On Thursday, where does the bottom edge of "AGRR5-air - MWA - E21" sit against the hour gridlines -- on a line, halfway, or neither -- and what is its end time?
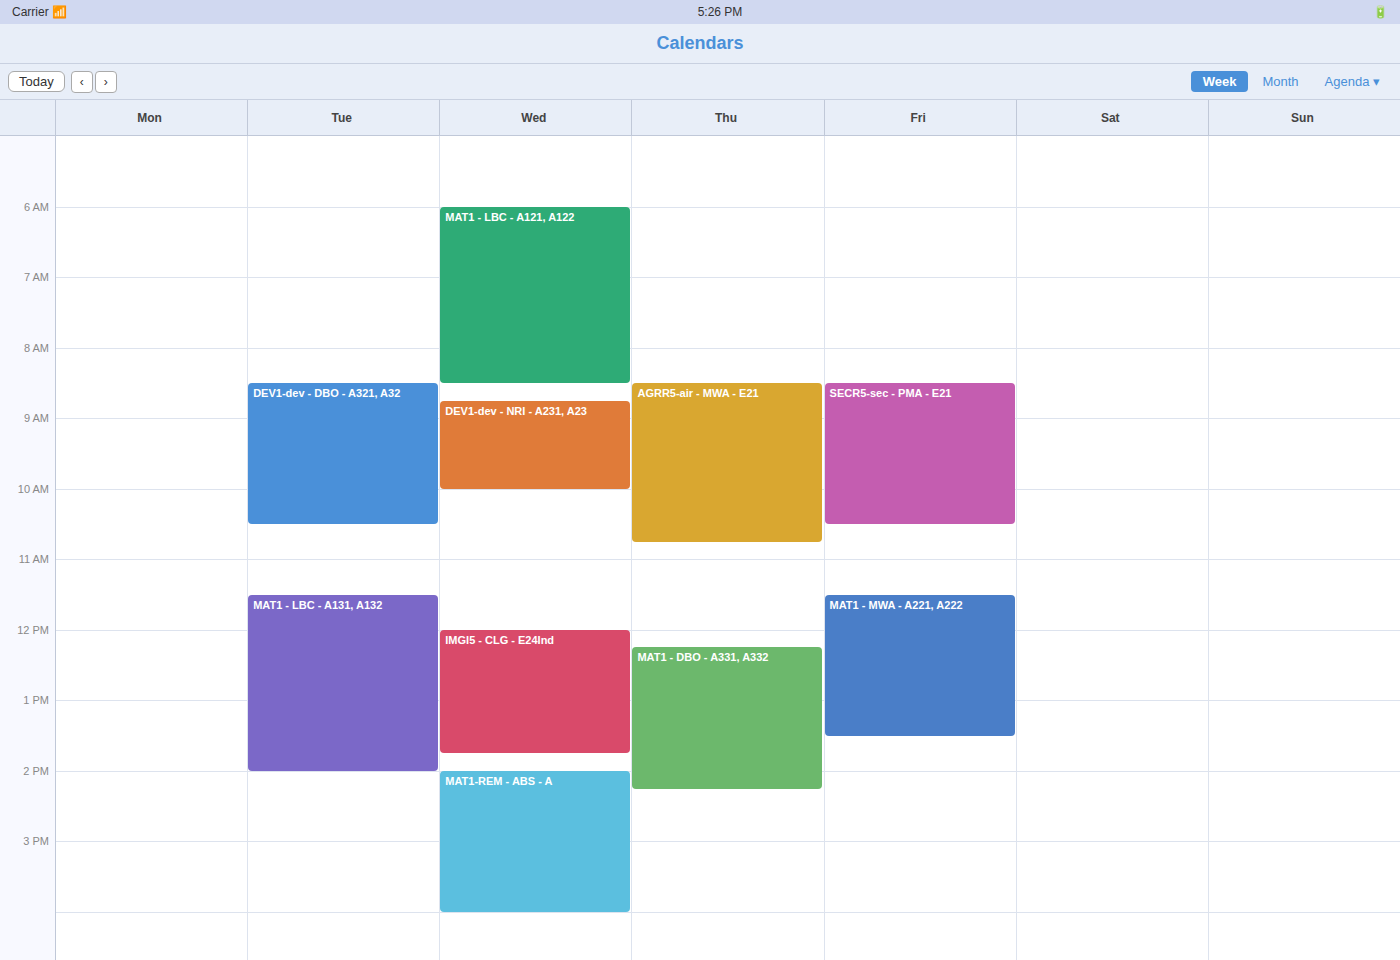
10:45 -- neither: three quarters of the way from the 10:00 line to the 11:00 line.